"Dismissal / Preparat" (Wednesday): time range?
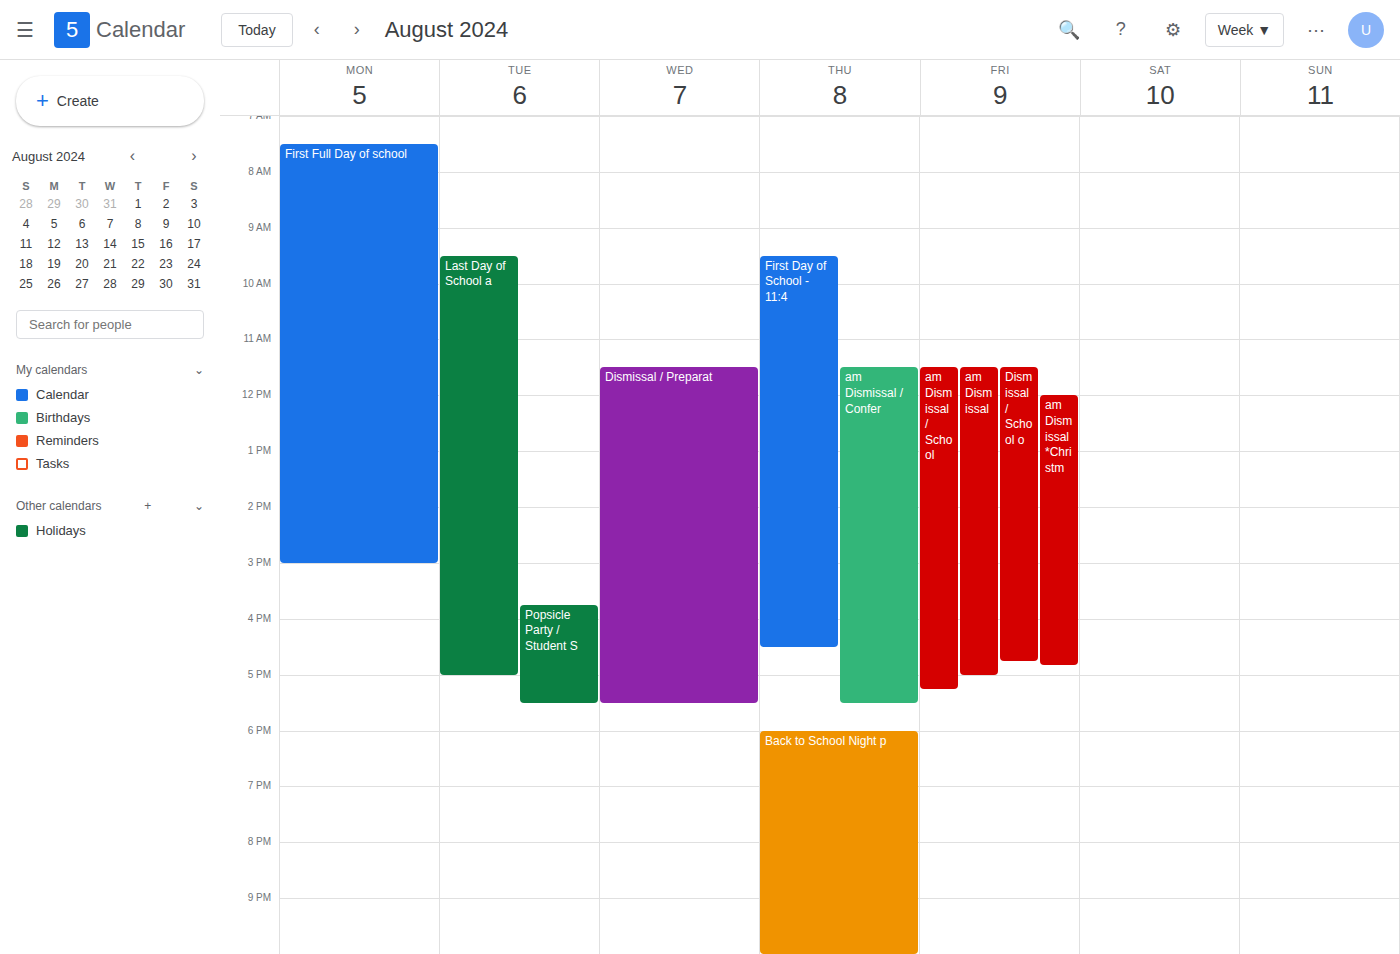
11:30 AM to 5:30 PM